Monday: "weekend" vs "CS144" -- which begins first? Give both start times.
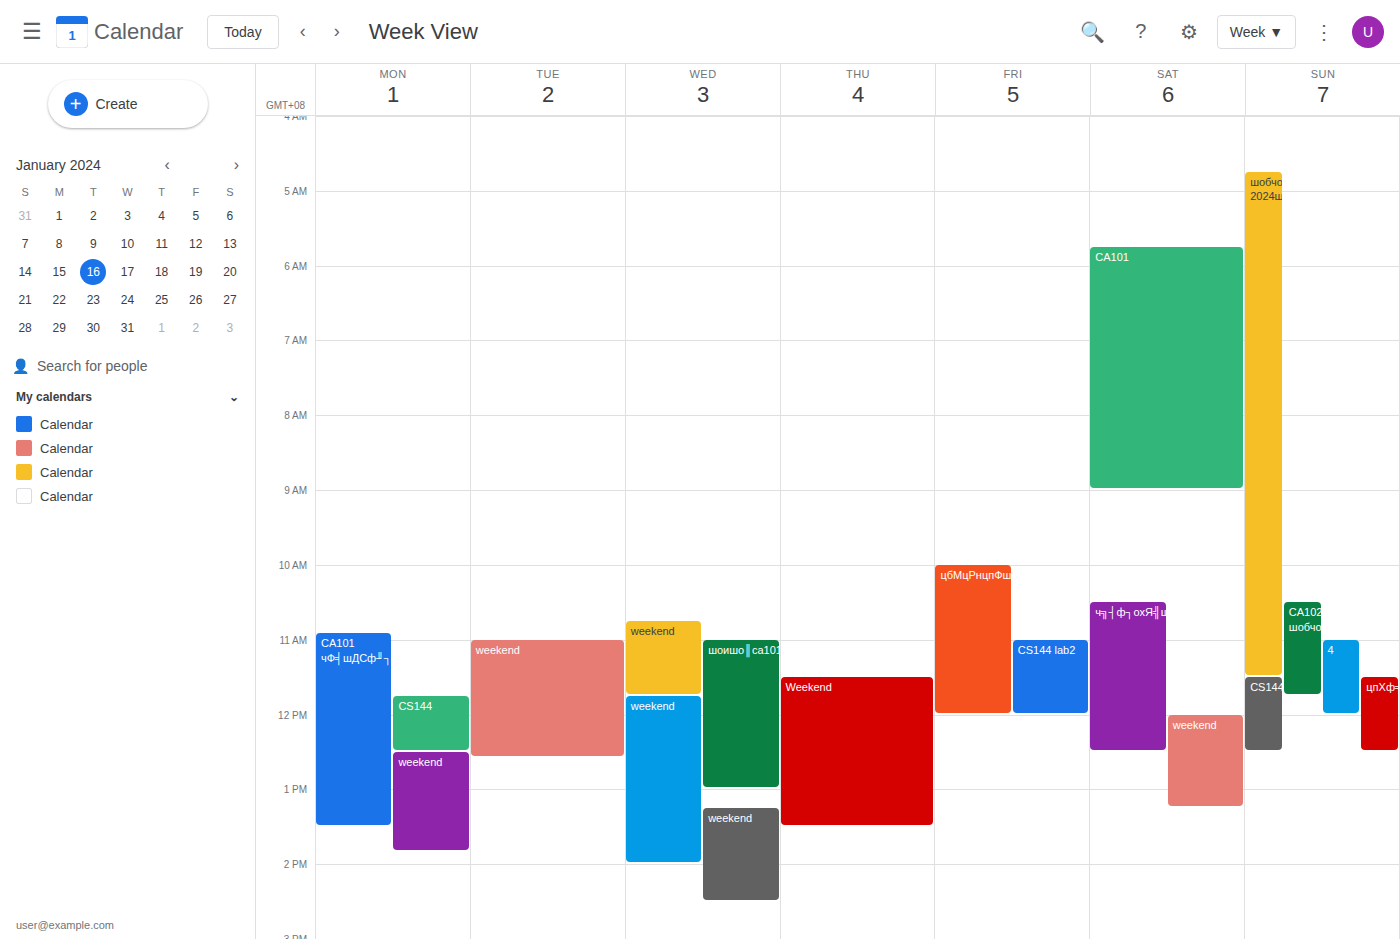
"CS144" 11:45 AM; "weekend" 12:30 PM.